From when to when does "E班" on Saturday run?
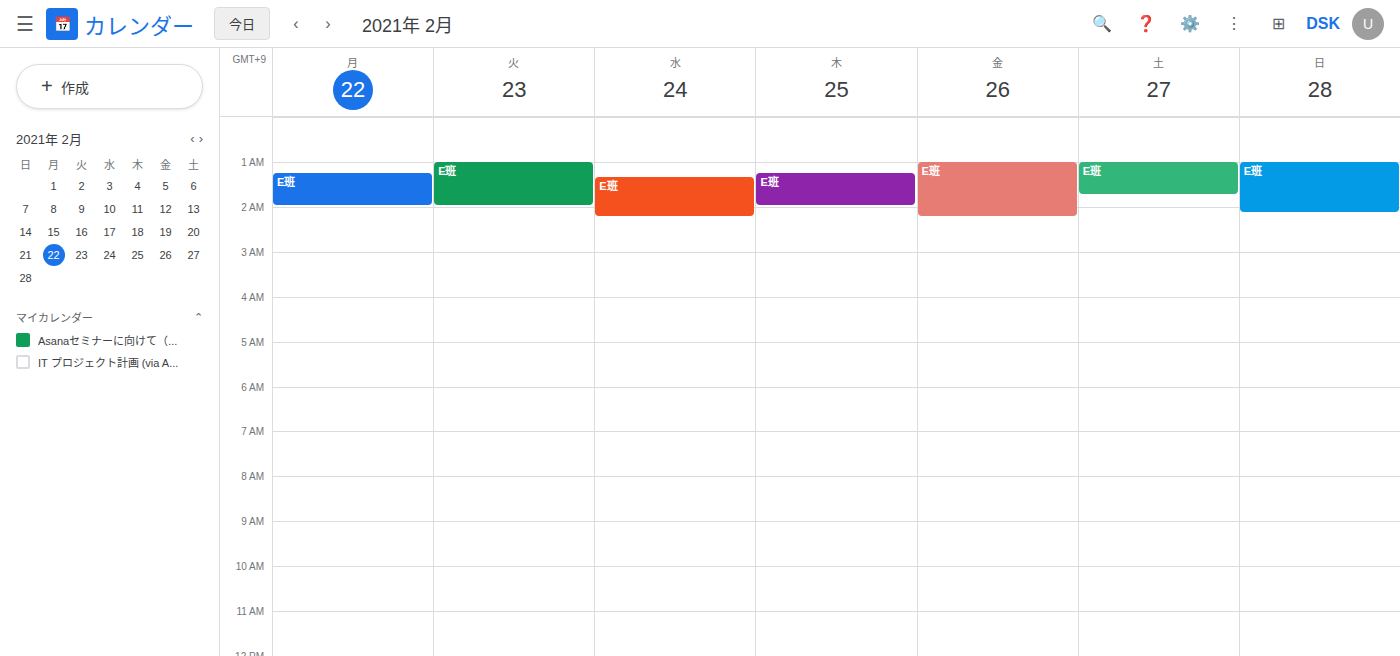
01:00 to 01:45